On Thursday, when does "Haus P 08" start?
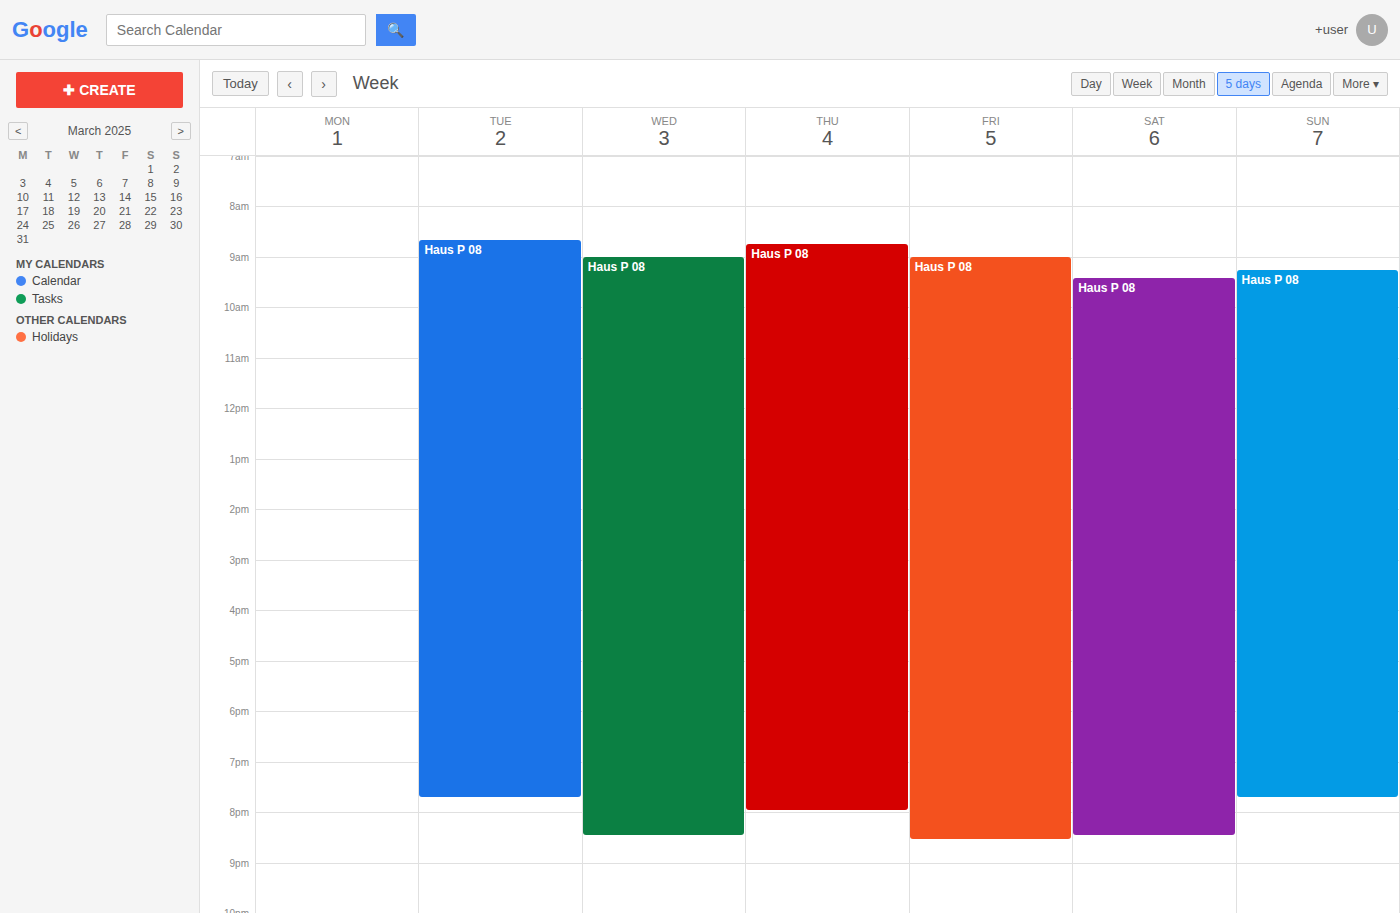
8:45 AM